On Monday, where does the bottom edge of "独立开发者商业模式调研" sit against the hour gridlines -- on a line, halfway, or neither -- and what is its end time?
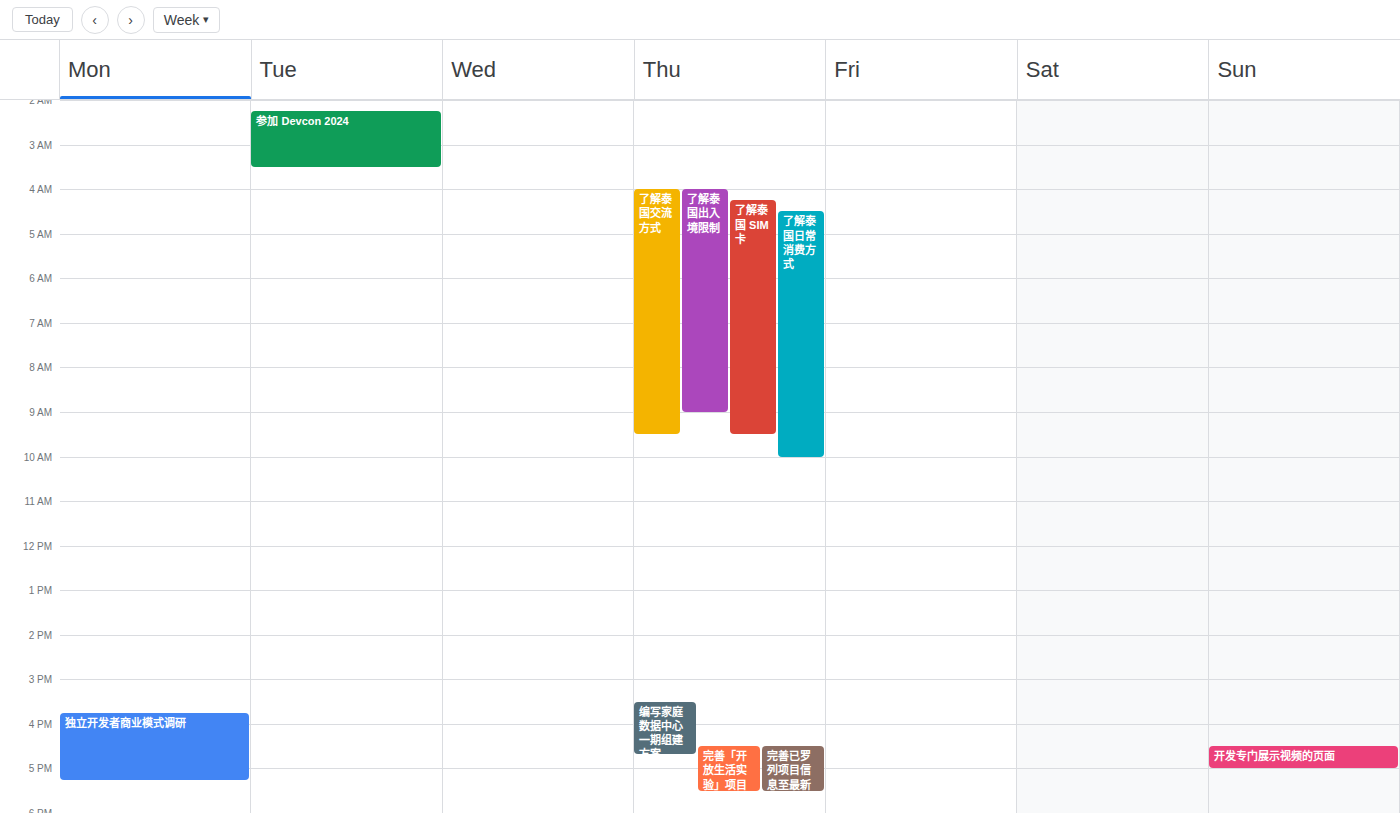
5:15 PM -- neither: a quarter of the way from the 5 PM line to the 6 PM line.